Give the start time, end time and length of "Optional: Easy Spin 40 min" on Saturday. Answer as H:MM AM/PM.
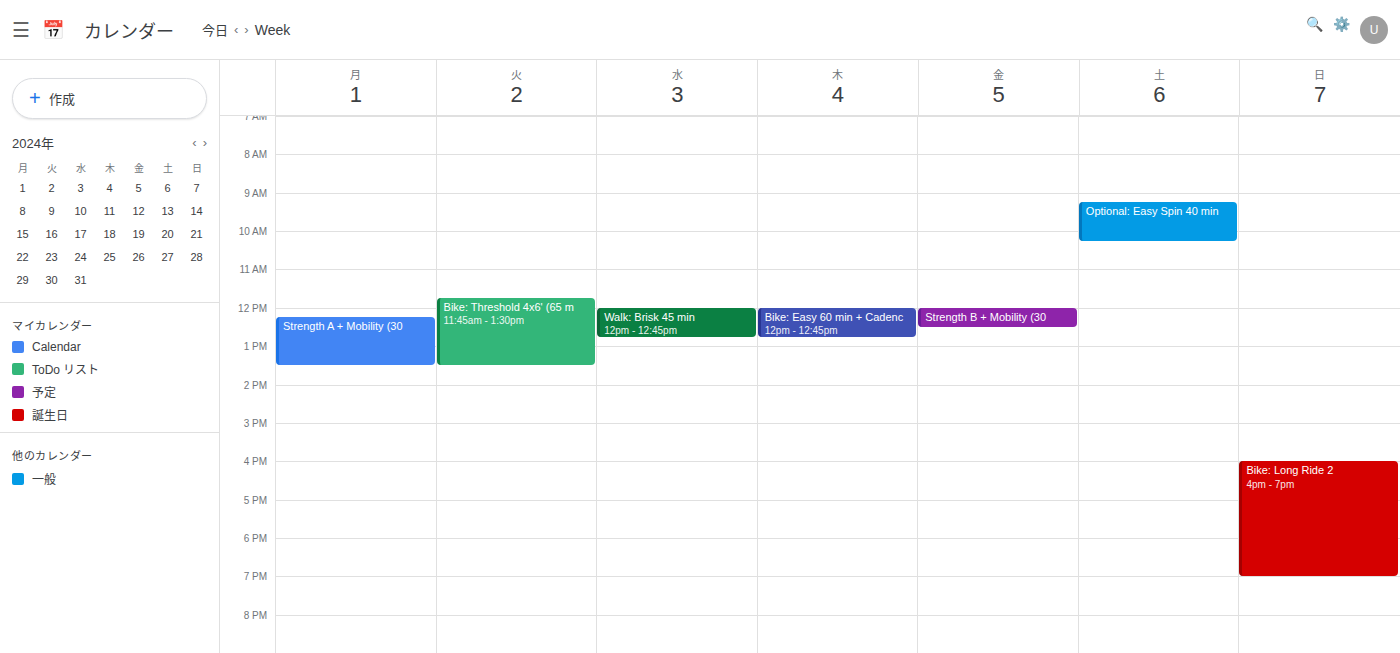
9:15 AM to 10:15 AM, 1 hour